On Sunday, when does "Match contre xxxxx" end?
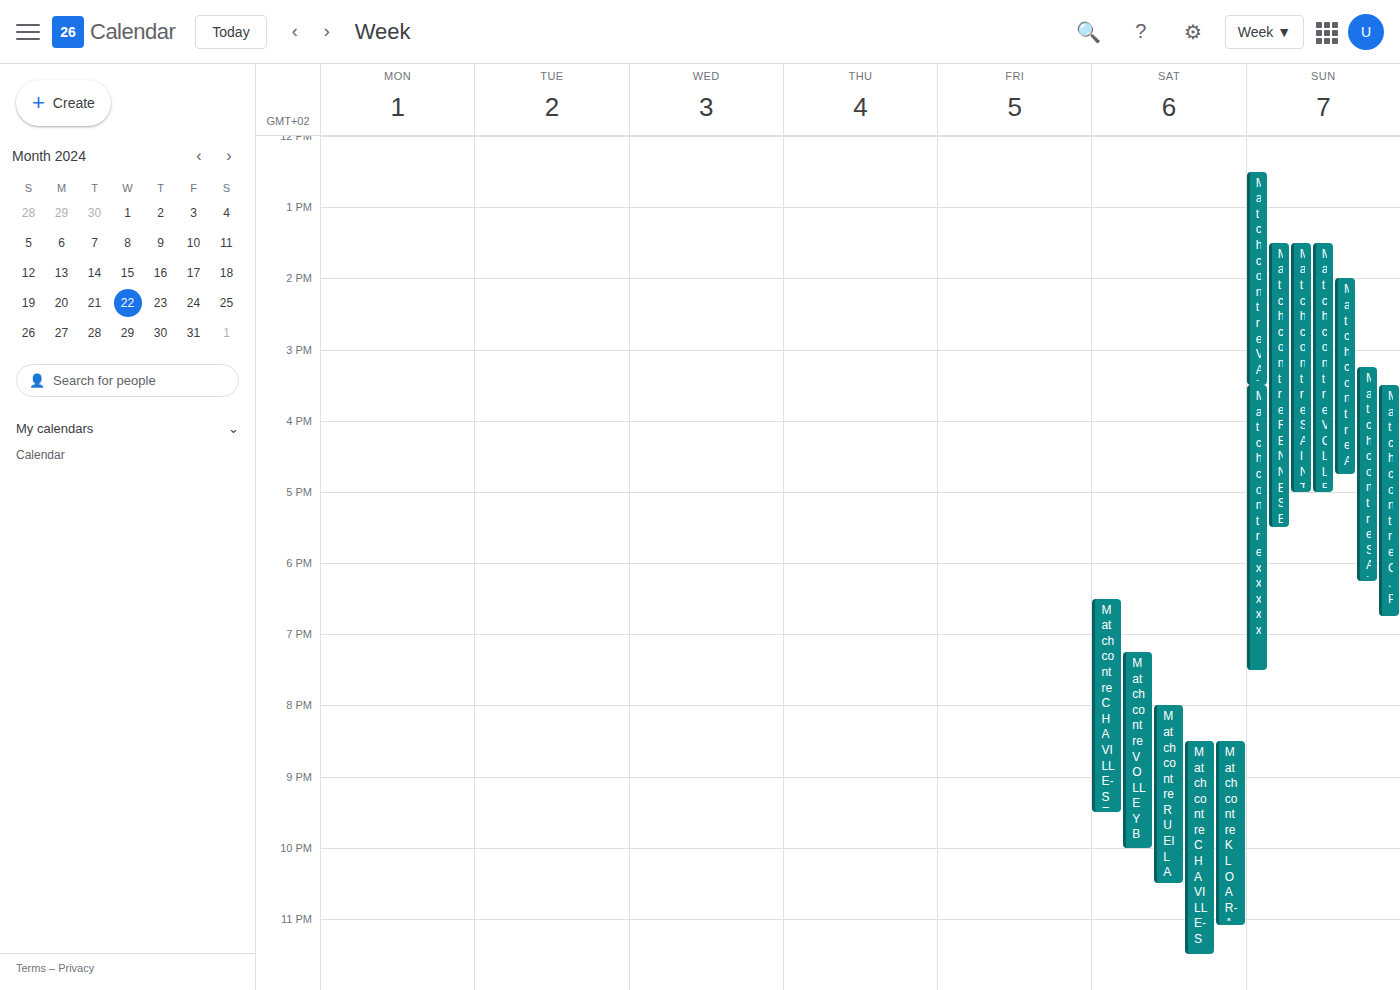
7:30 PM